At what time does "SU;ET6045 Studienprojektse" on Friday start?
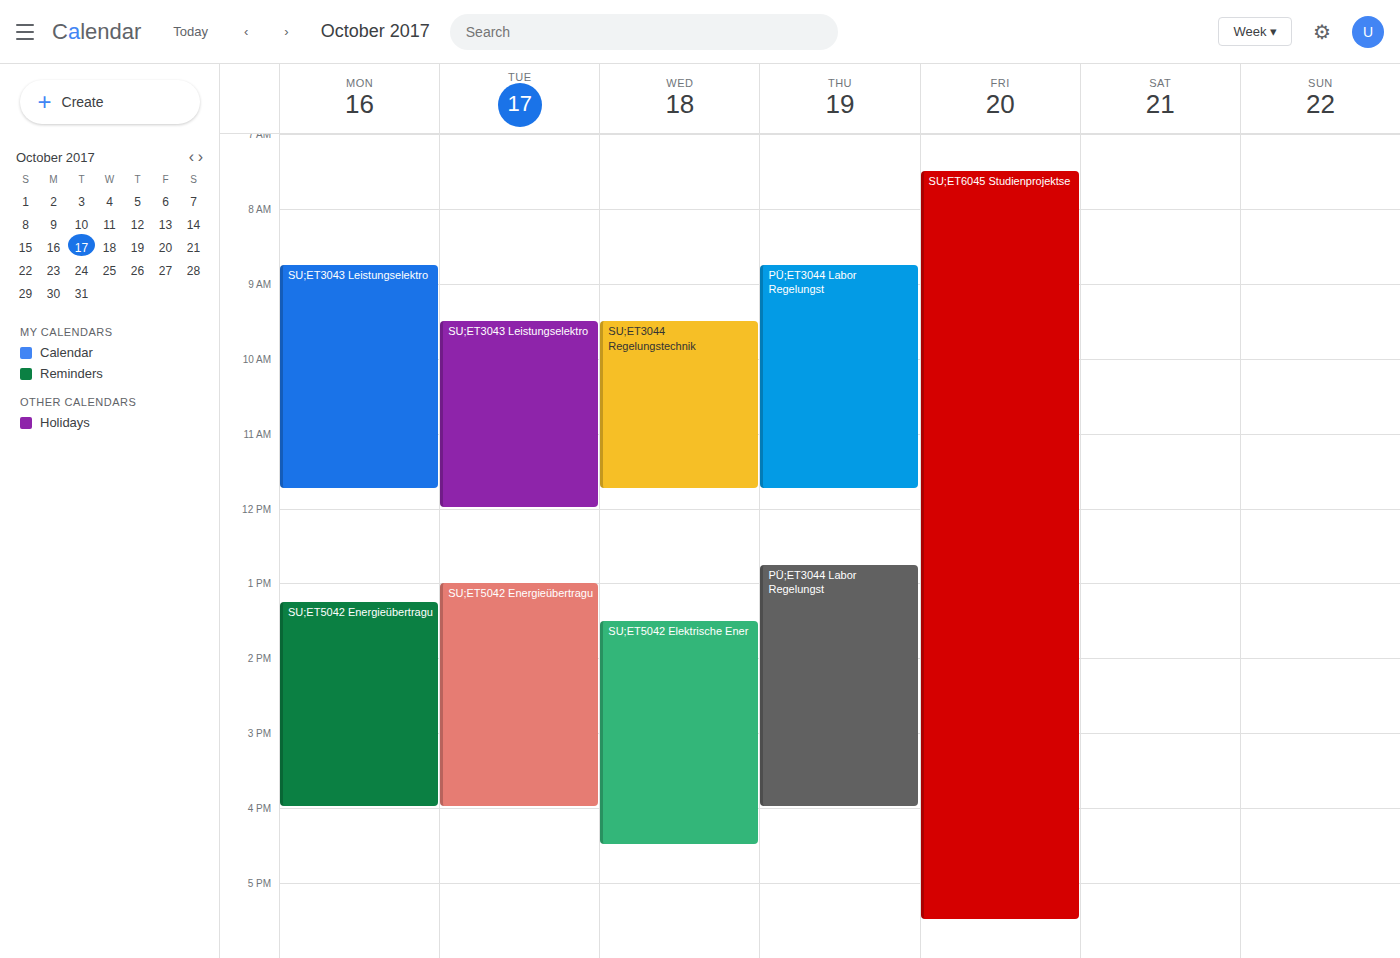
7:30 AM